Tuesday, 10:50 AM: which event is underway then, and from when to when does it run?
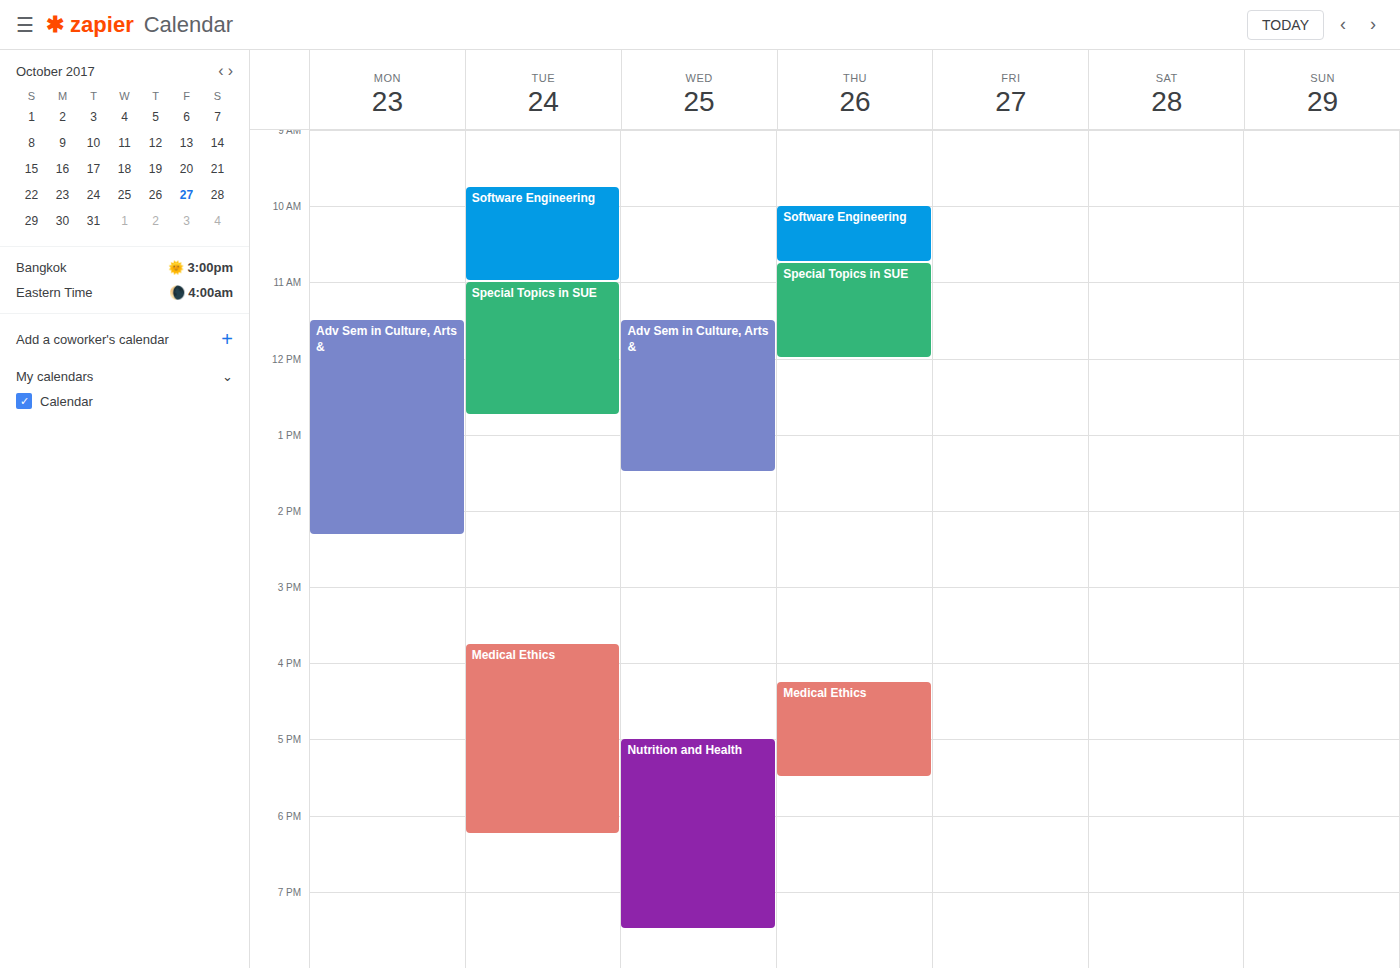
"Software Engineering", 9:45 AM to 11:00 AM